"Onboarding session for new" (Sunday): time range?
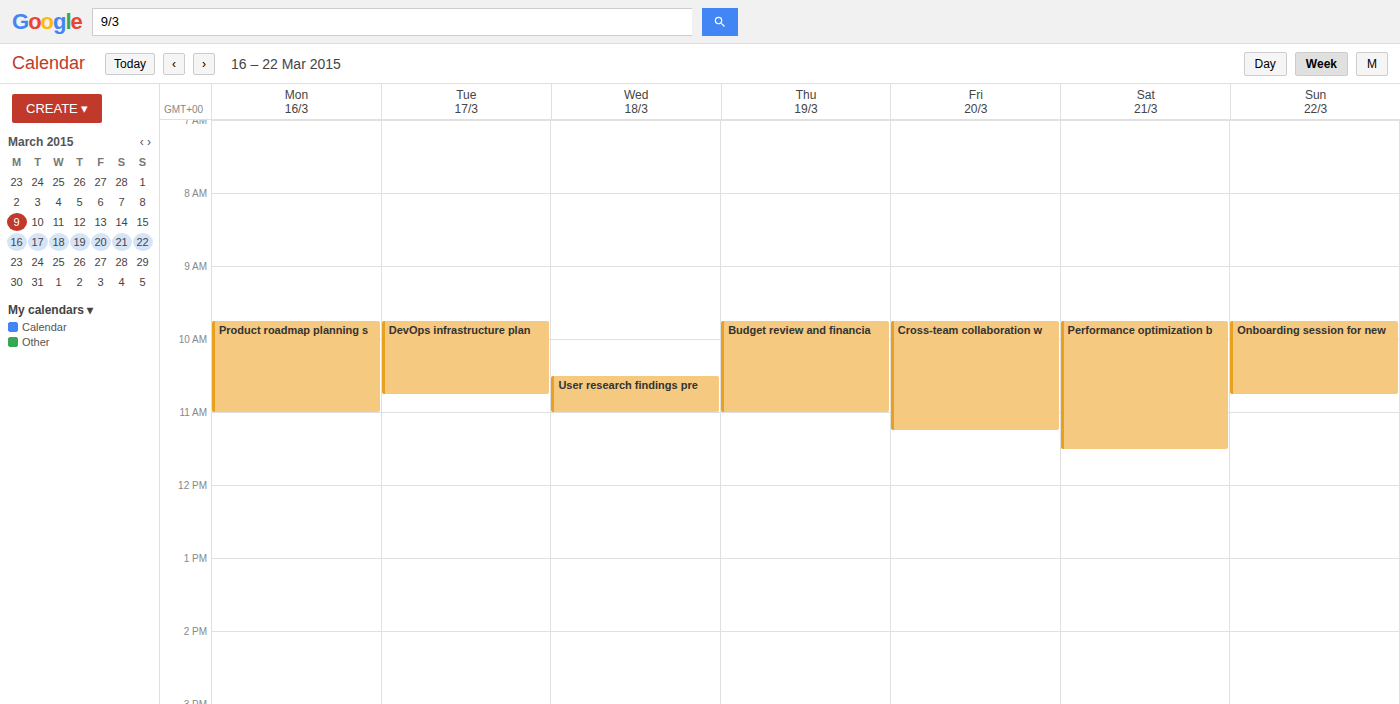
9:45 AM to 10:45 AM